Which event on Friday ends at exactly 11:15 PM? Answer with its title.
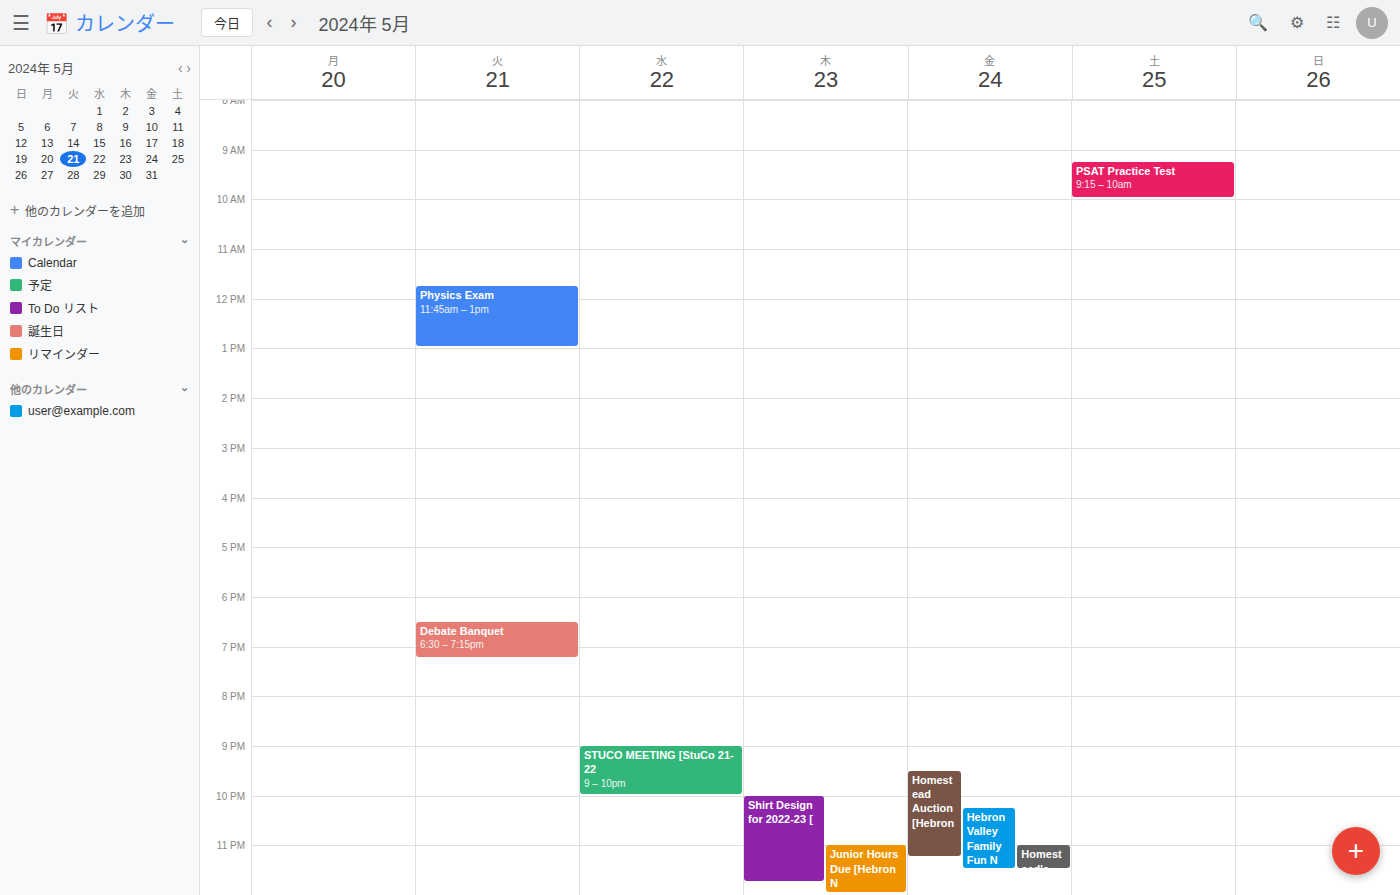
"Homestead Auction [Hebron"